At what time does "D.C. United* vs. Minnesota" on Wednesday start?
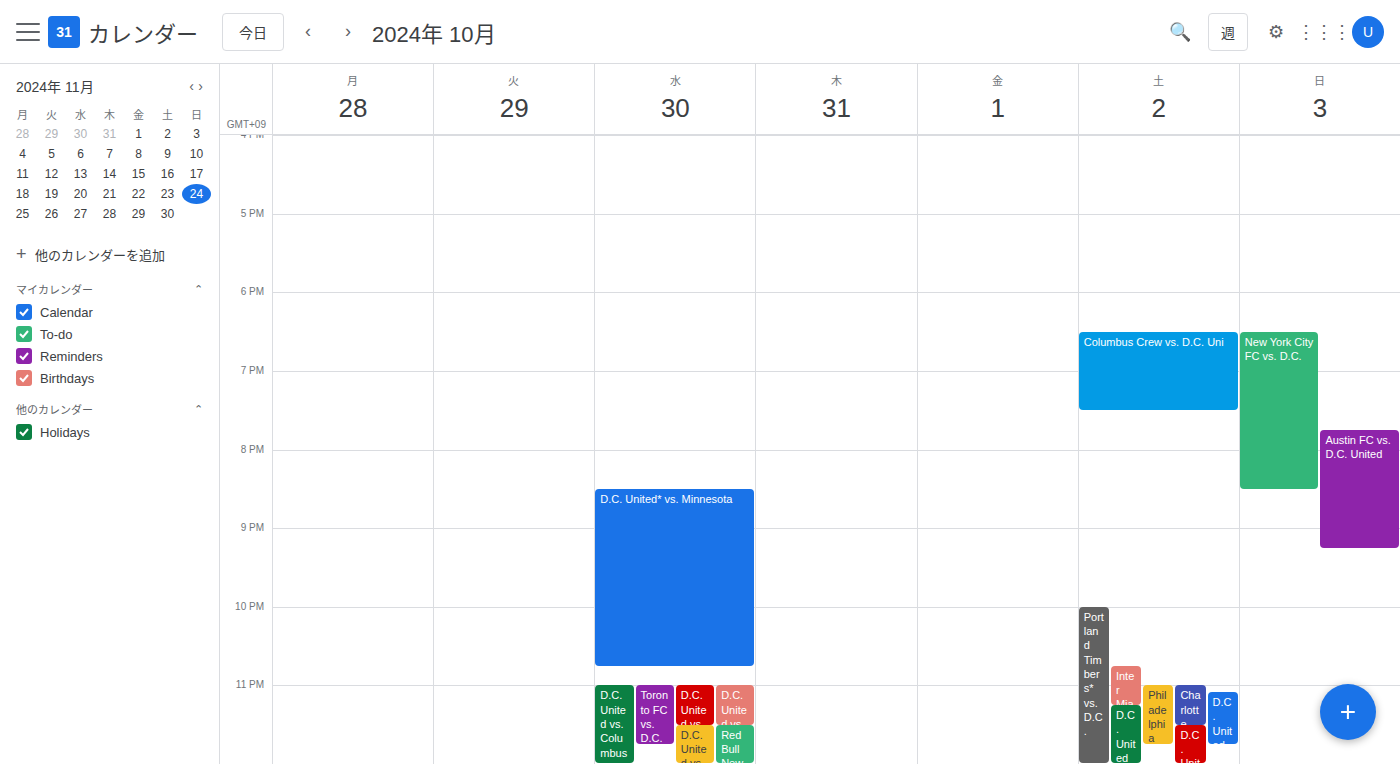
8:30 PM